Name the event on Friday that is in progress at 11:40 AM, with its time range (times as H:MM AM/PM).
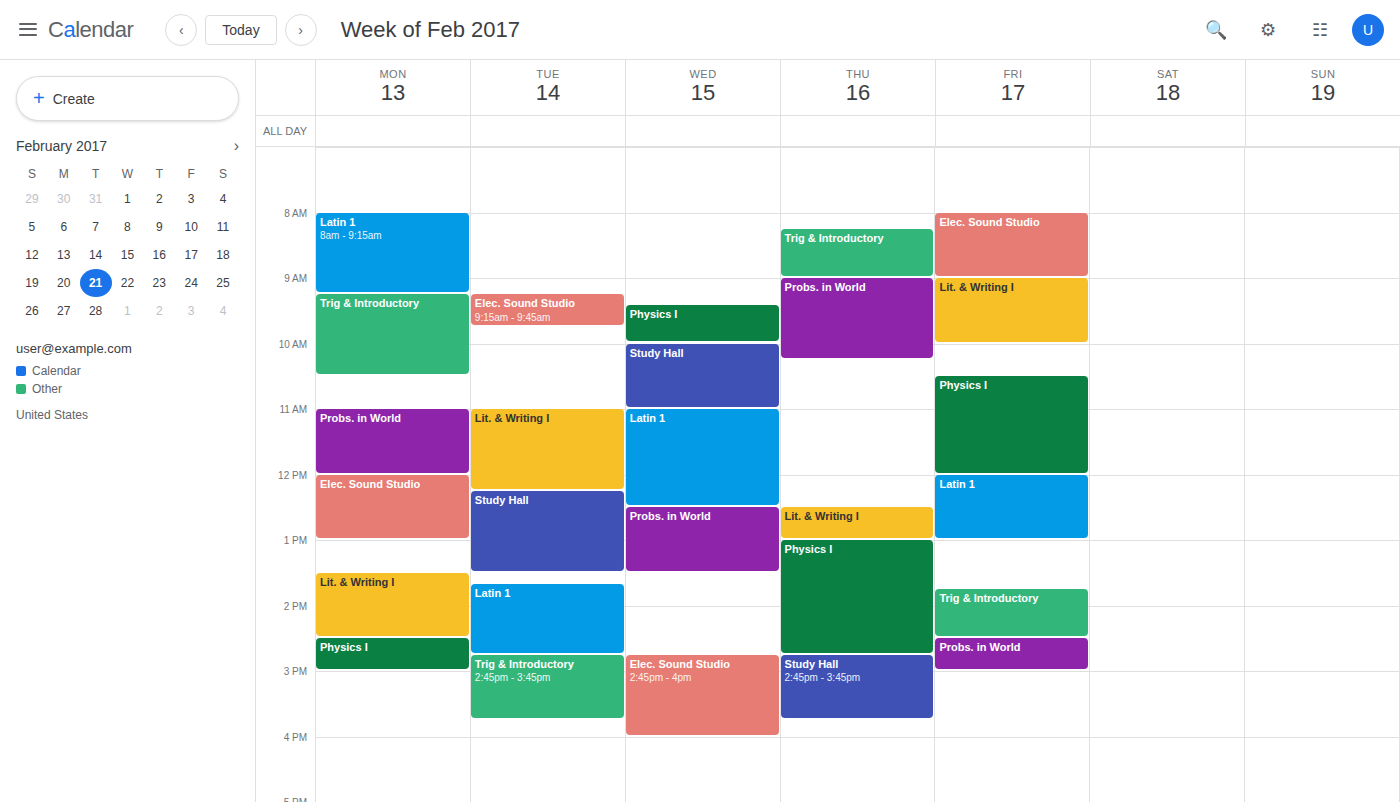
"Physics I", 10:30 AM to 12:00 PM